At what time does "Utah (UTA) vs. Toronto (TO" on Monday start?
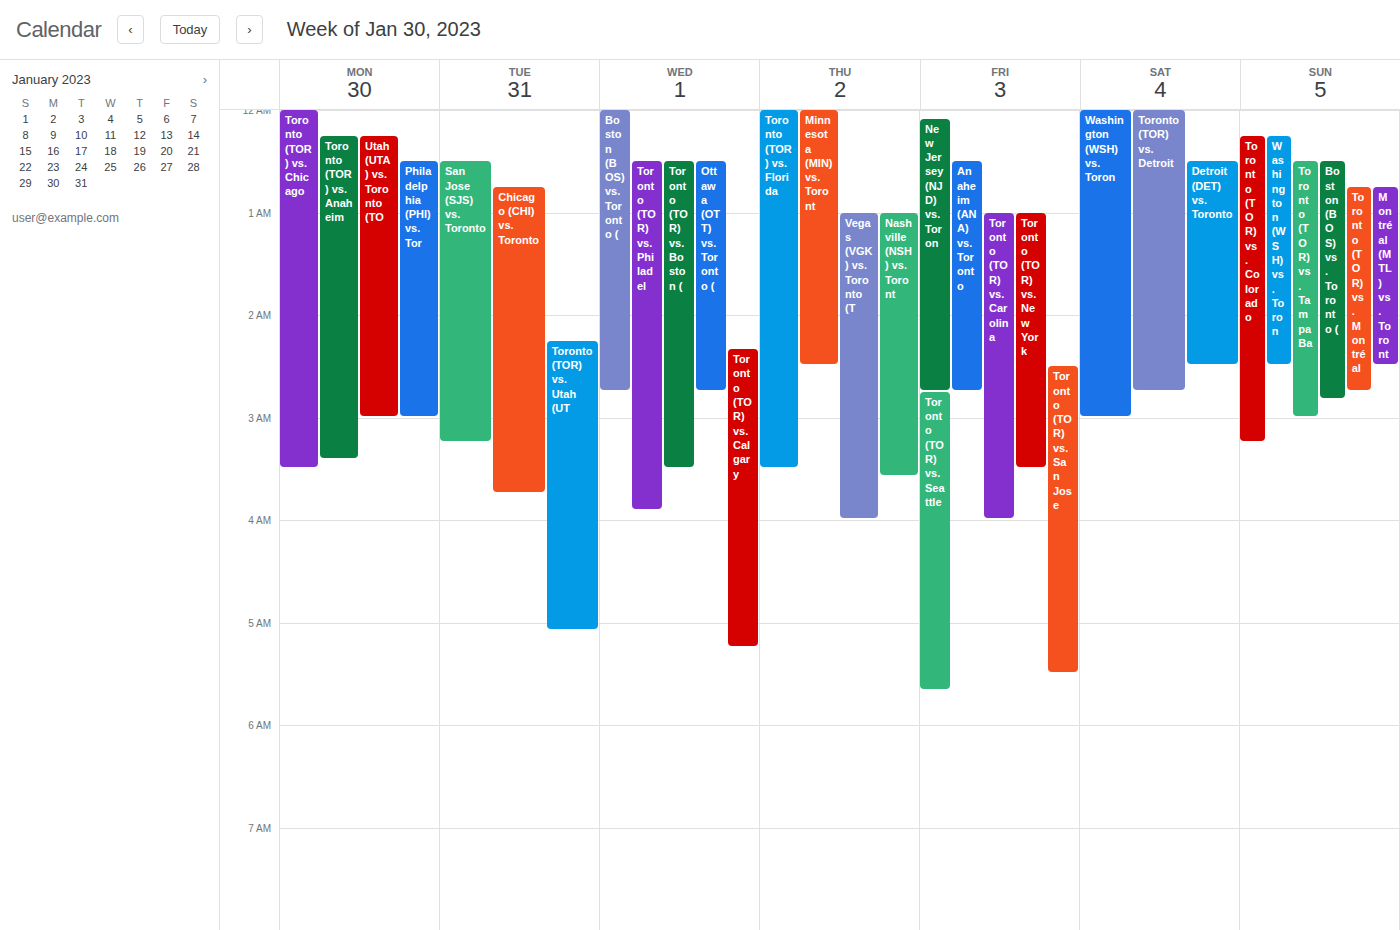
12:15 AM